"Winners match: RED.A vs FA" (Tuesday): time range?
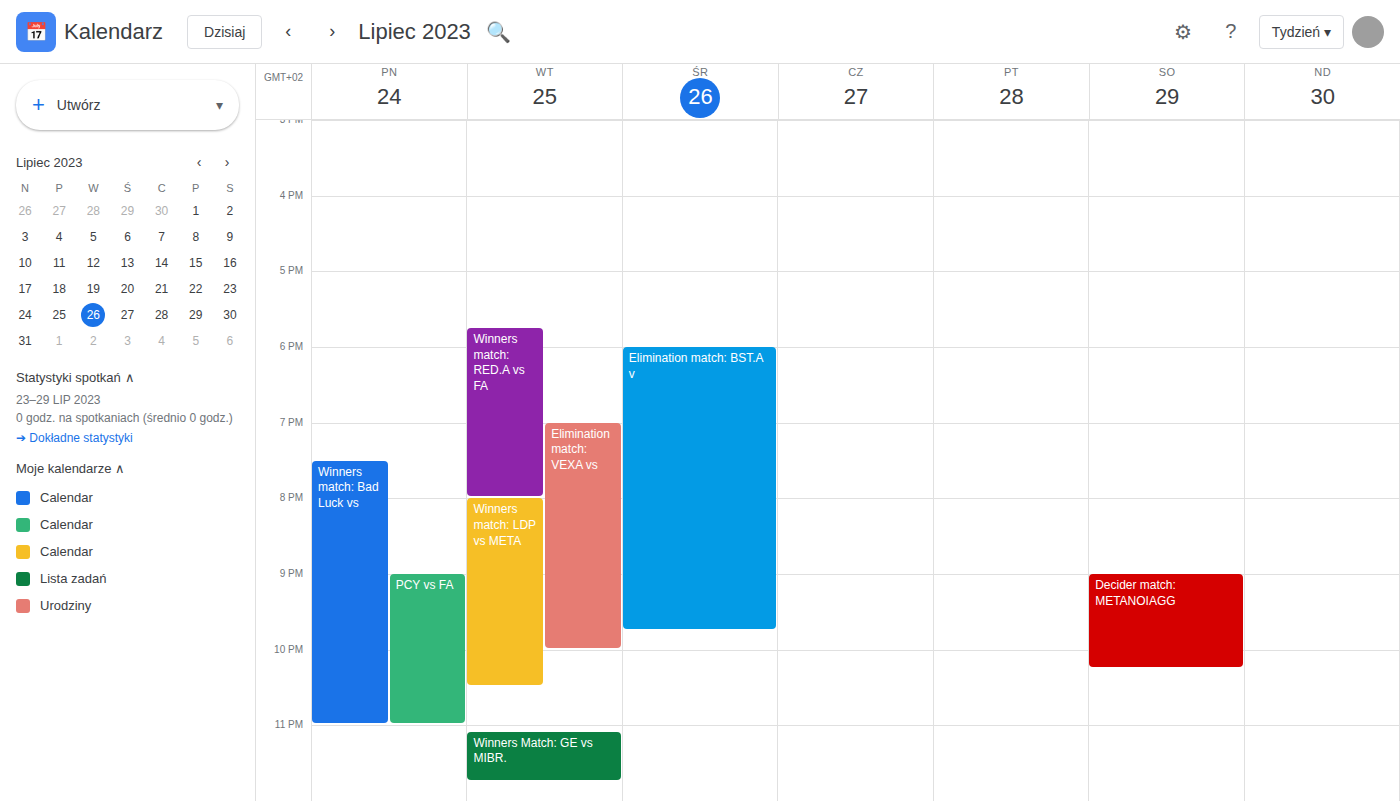
5:45 PM to 8:00 PM